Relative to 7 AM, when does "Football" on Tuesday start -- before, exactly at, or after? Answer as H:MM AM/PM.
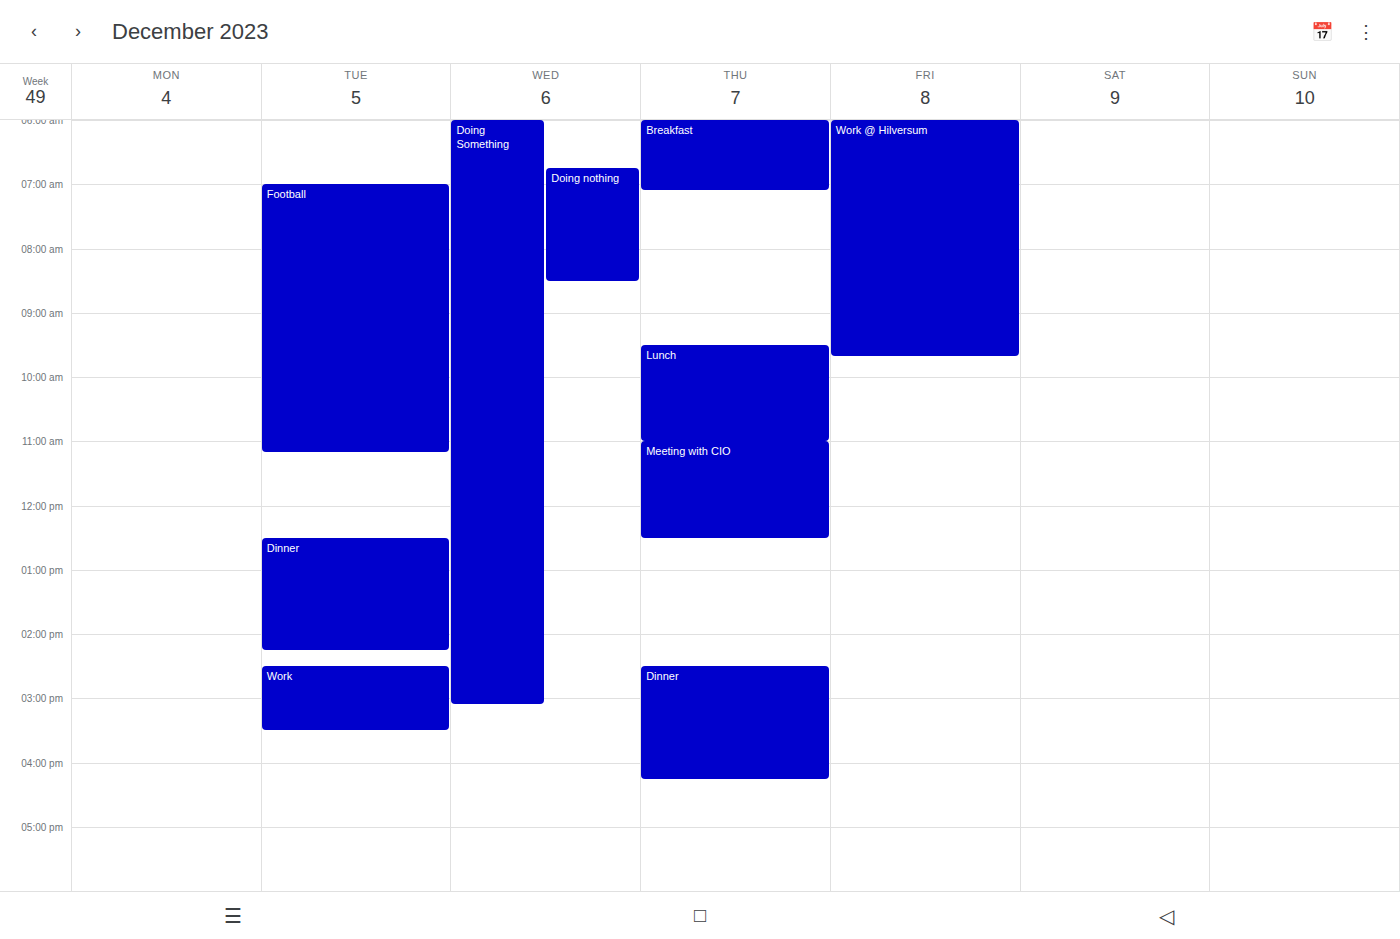
7:00 AM -- exactly at 7 AM, on the 7 AM line.